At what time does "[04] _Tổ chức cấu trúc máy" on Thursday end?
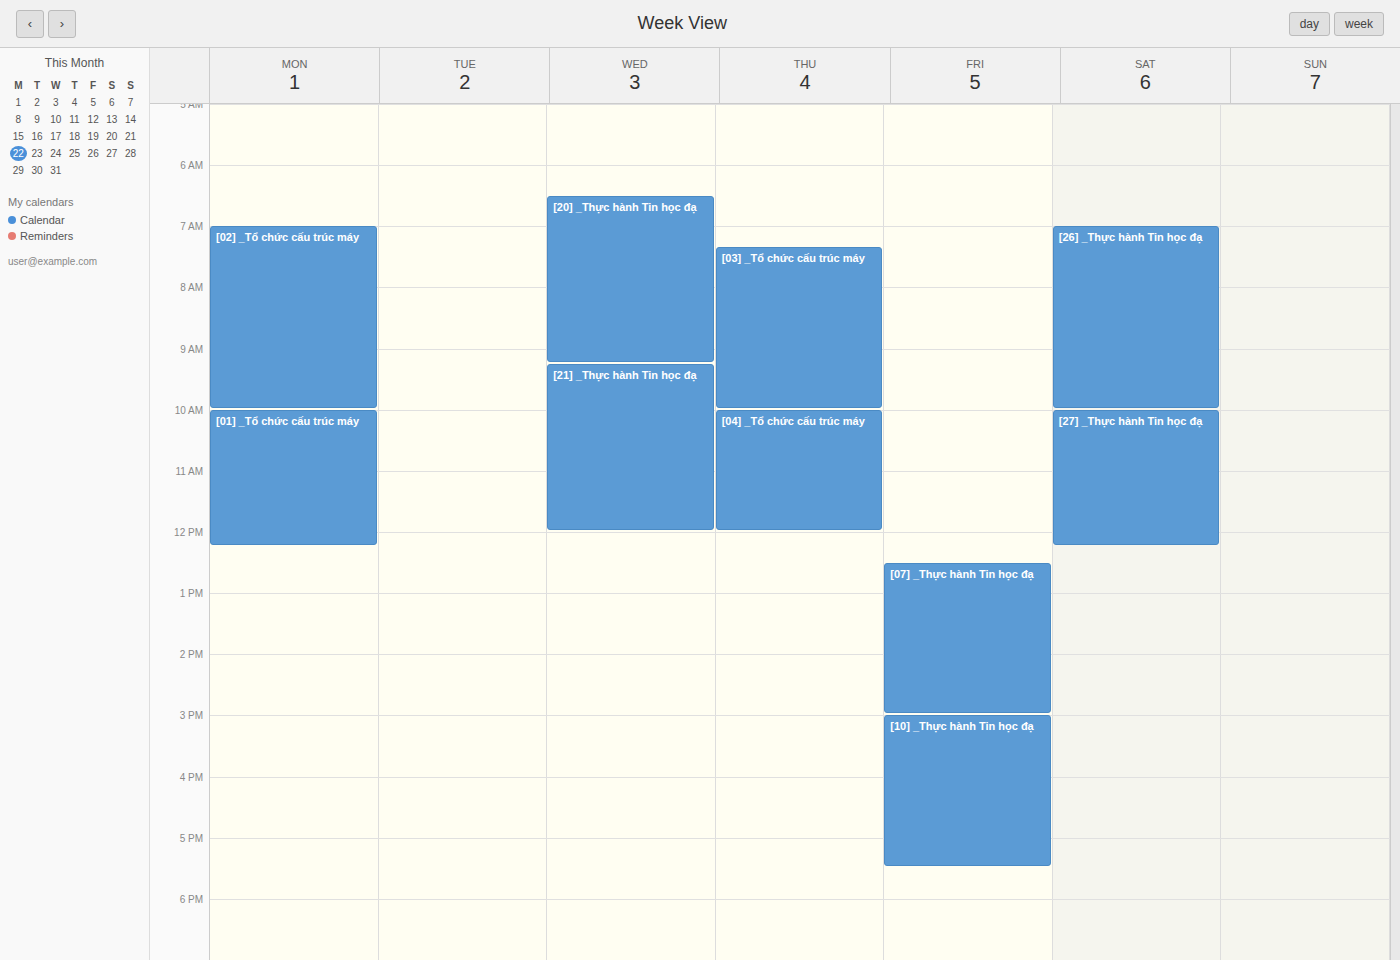
12:00 PM